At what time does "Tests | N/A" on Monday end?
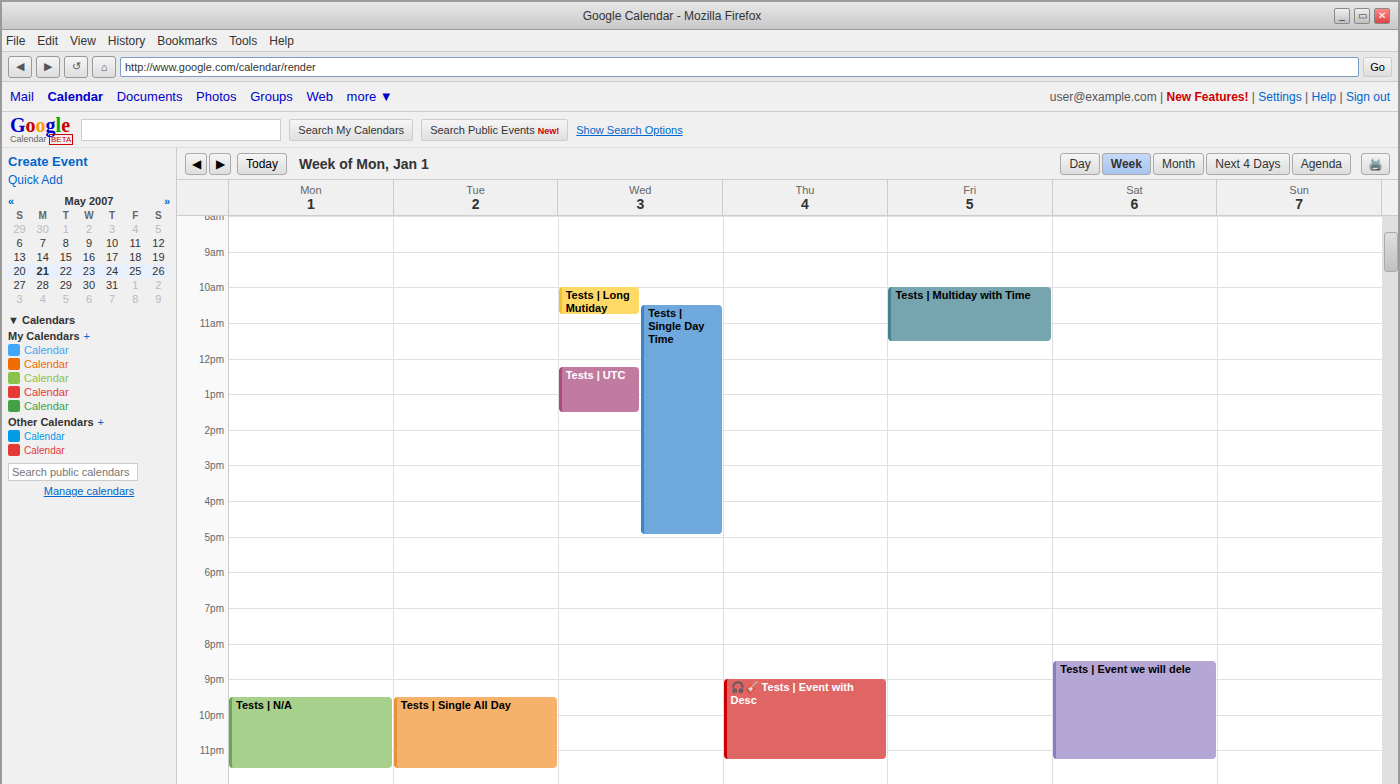
23:30